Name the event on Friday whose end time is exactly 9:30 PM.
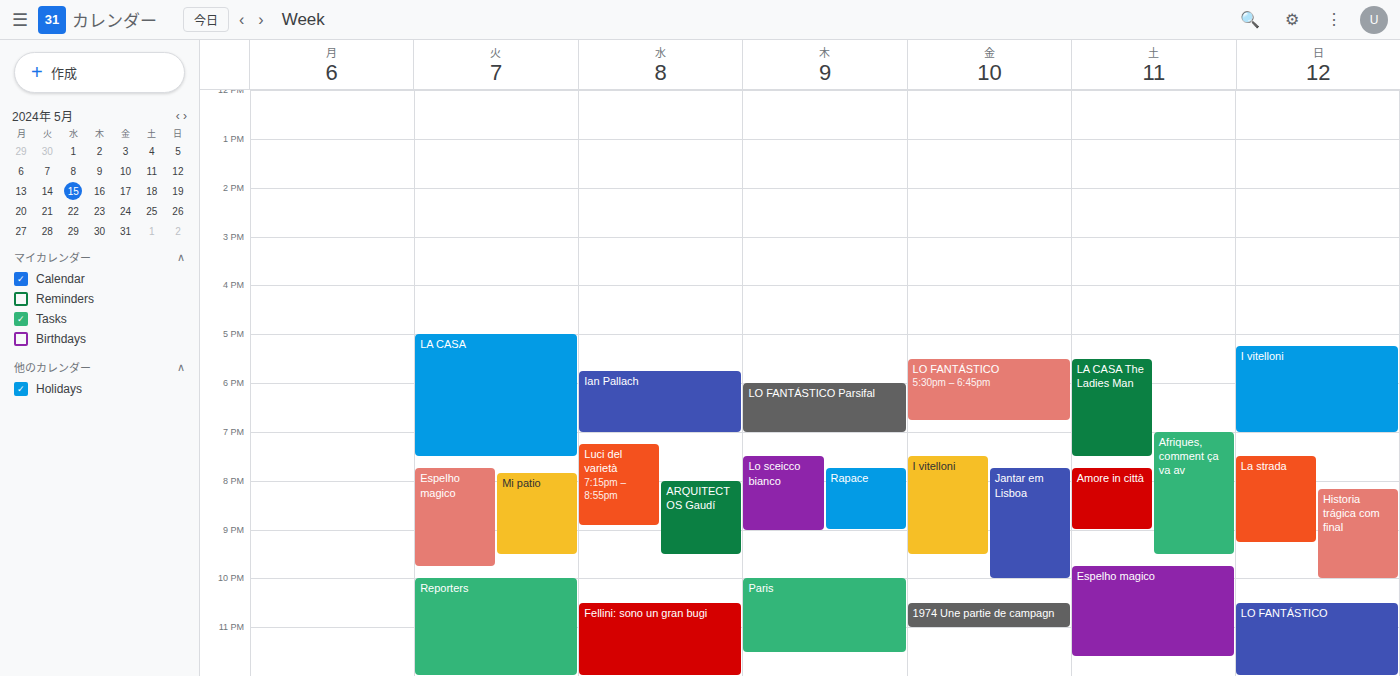
"I vitelloni"